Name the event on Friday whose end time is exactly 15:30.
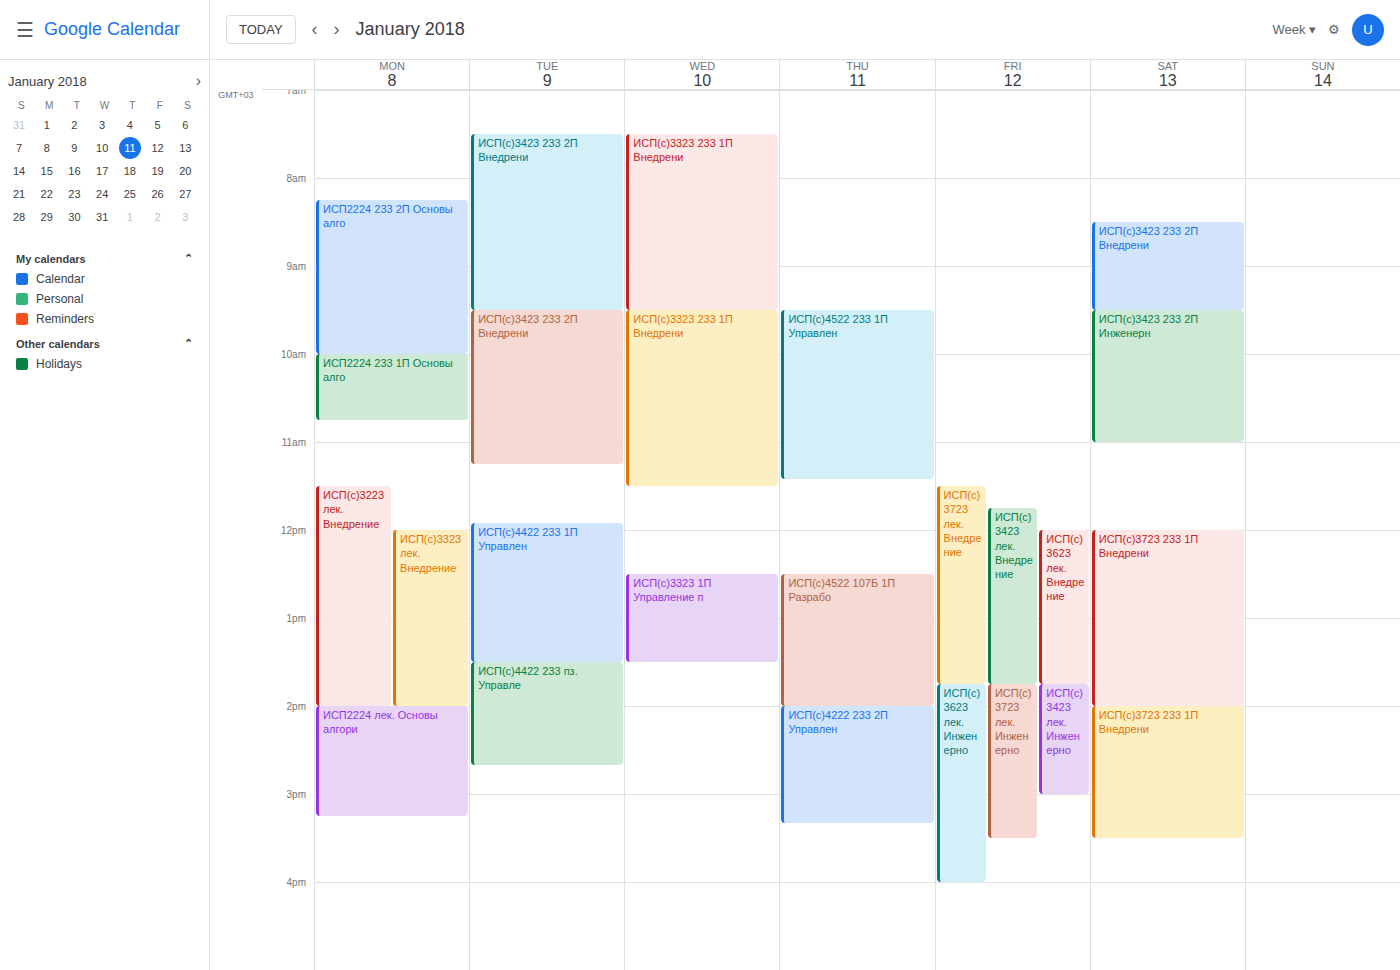
"ИСП(с)3723 лек. Инженерно"